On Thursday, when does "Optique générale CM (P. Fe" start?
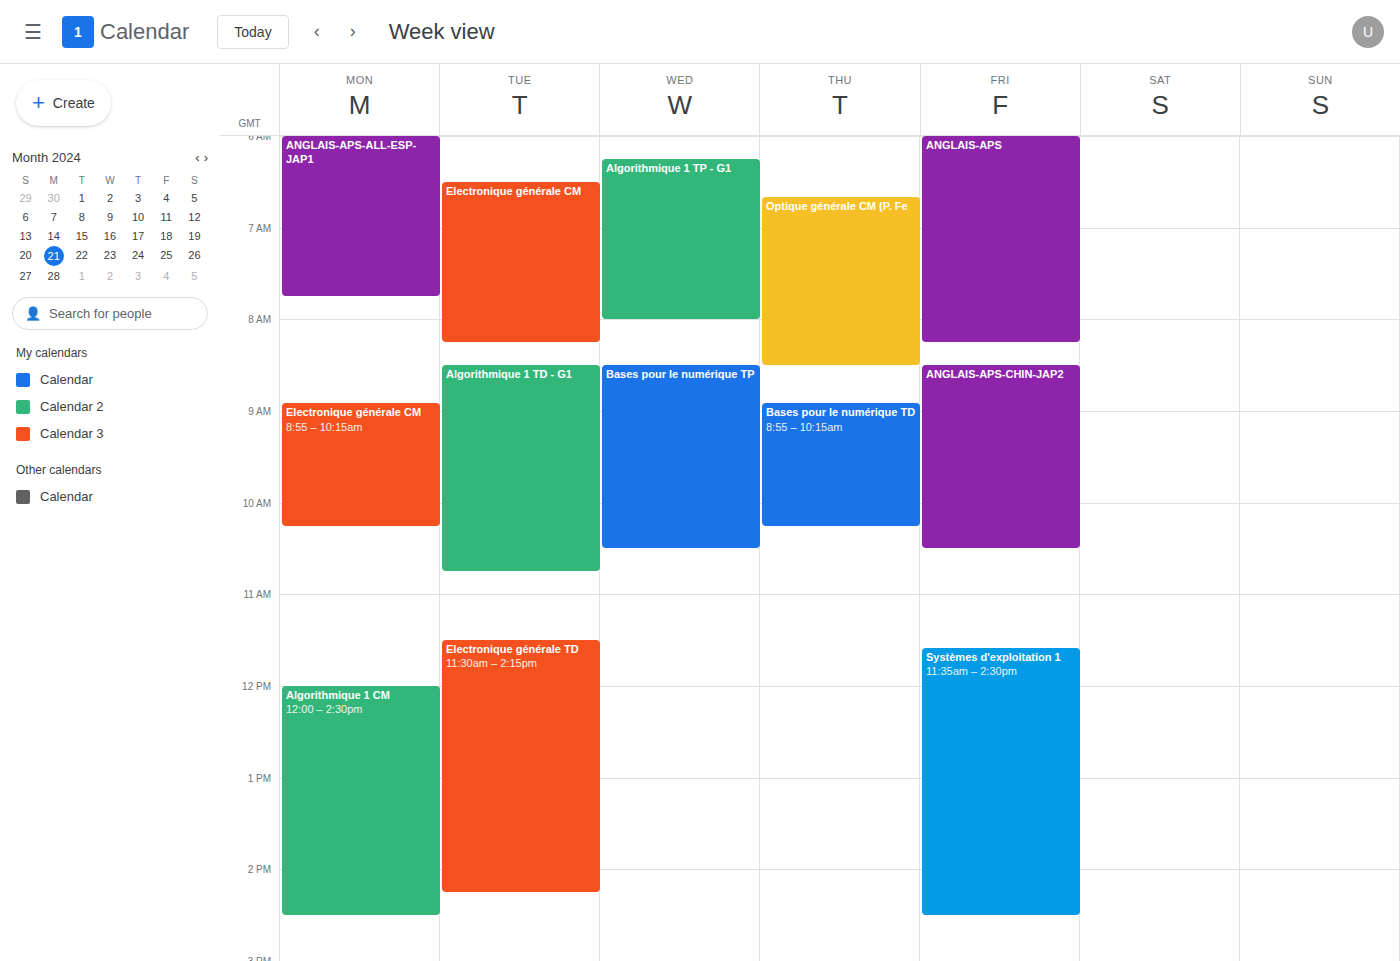
6:40 AM